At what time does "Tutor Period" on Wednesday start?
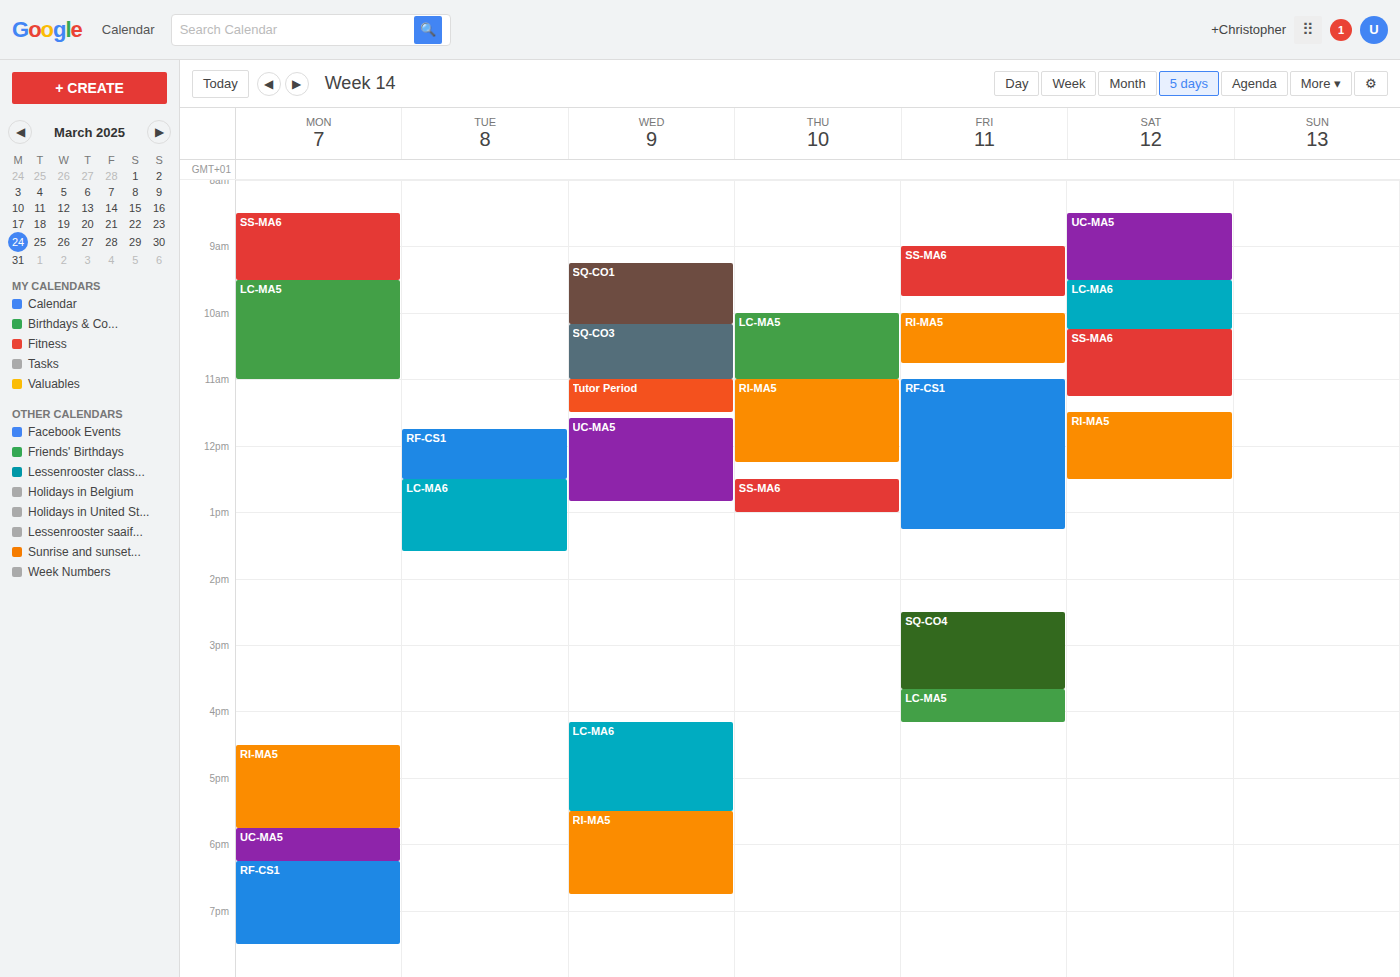
11:00 AM